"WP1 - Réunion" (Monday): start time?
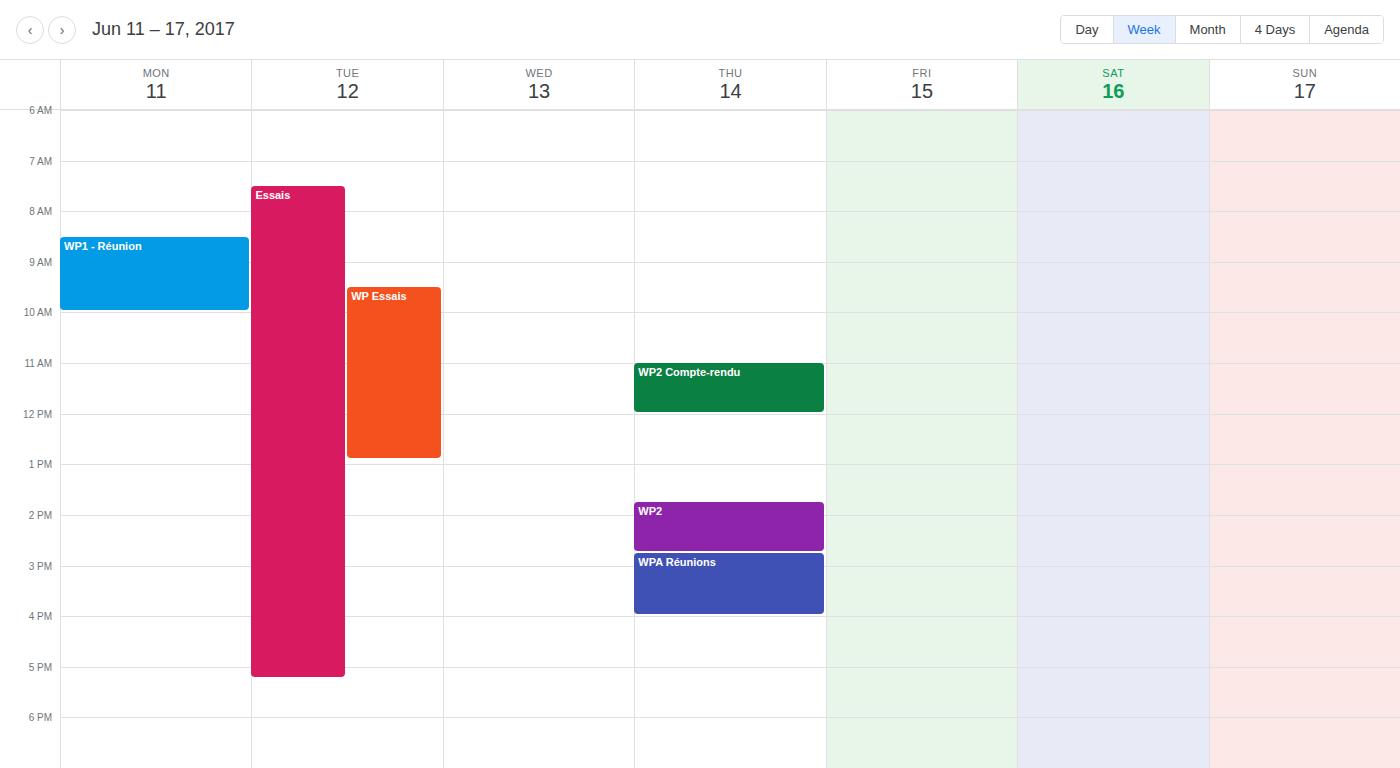
8:30 AM